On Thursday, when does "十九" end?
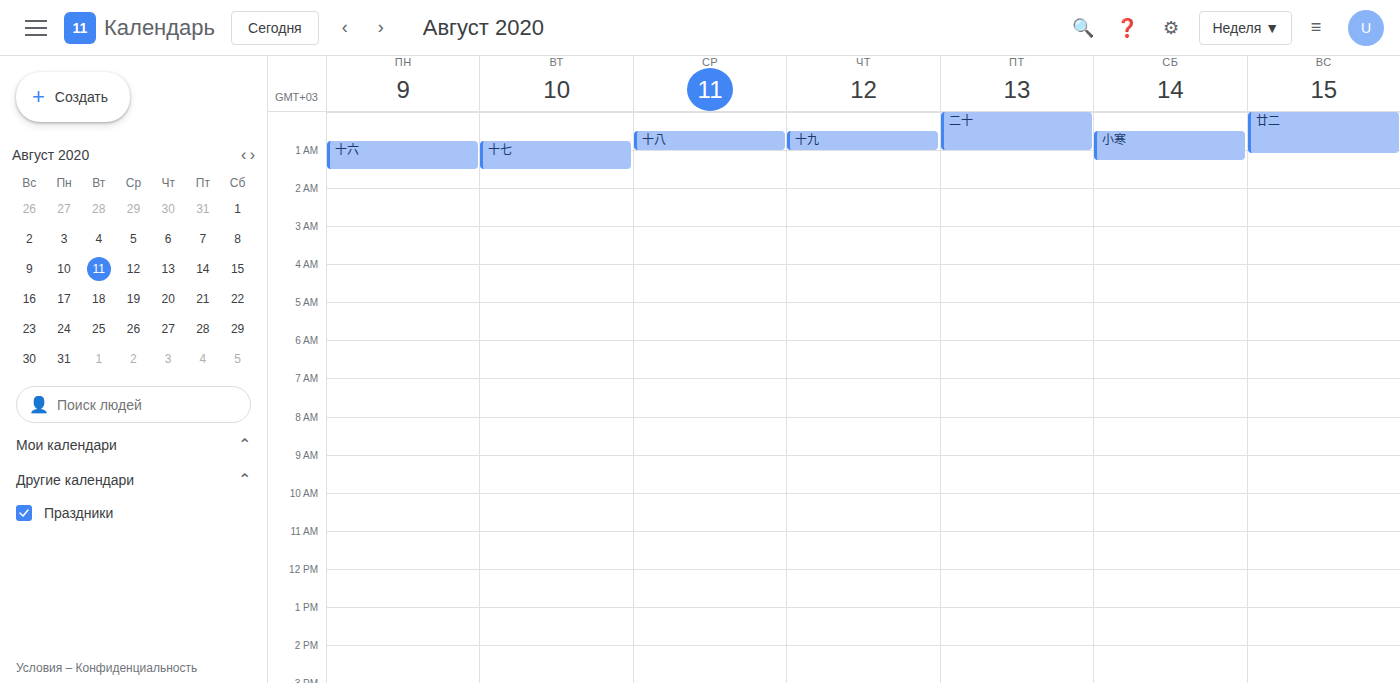
1:00 AM